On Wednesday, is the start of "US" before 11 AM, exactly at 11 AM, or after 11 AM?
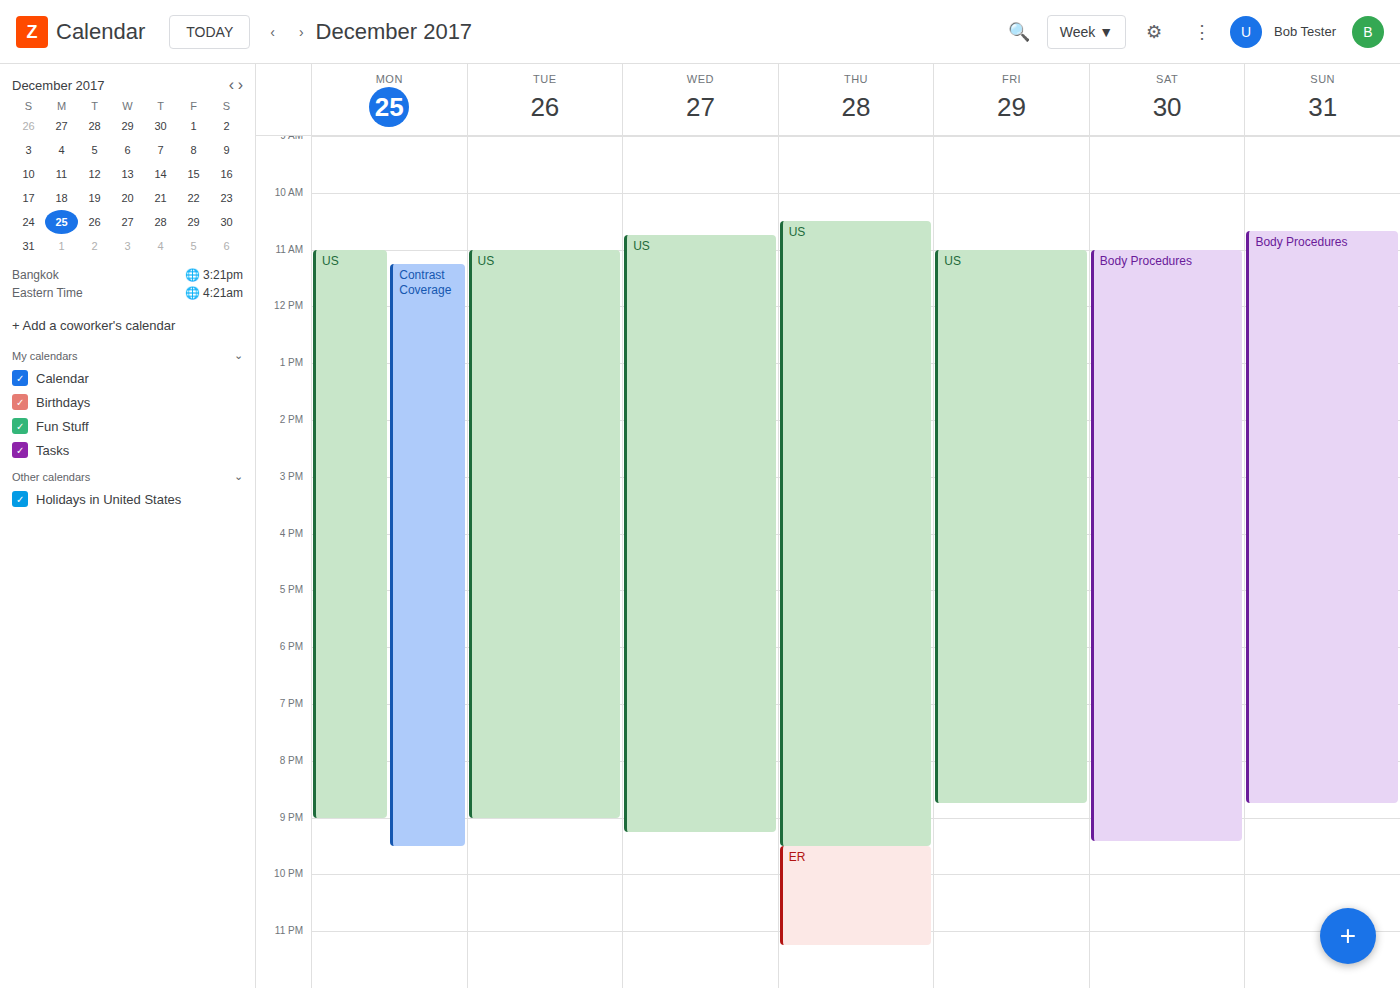
10:45 AM -- before 11 AM, 15 minutes above the 11 AM line.